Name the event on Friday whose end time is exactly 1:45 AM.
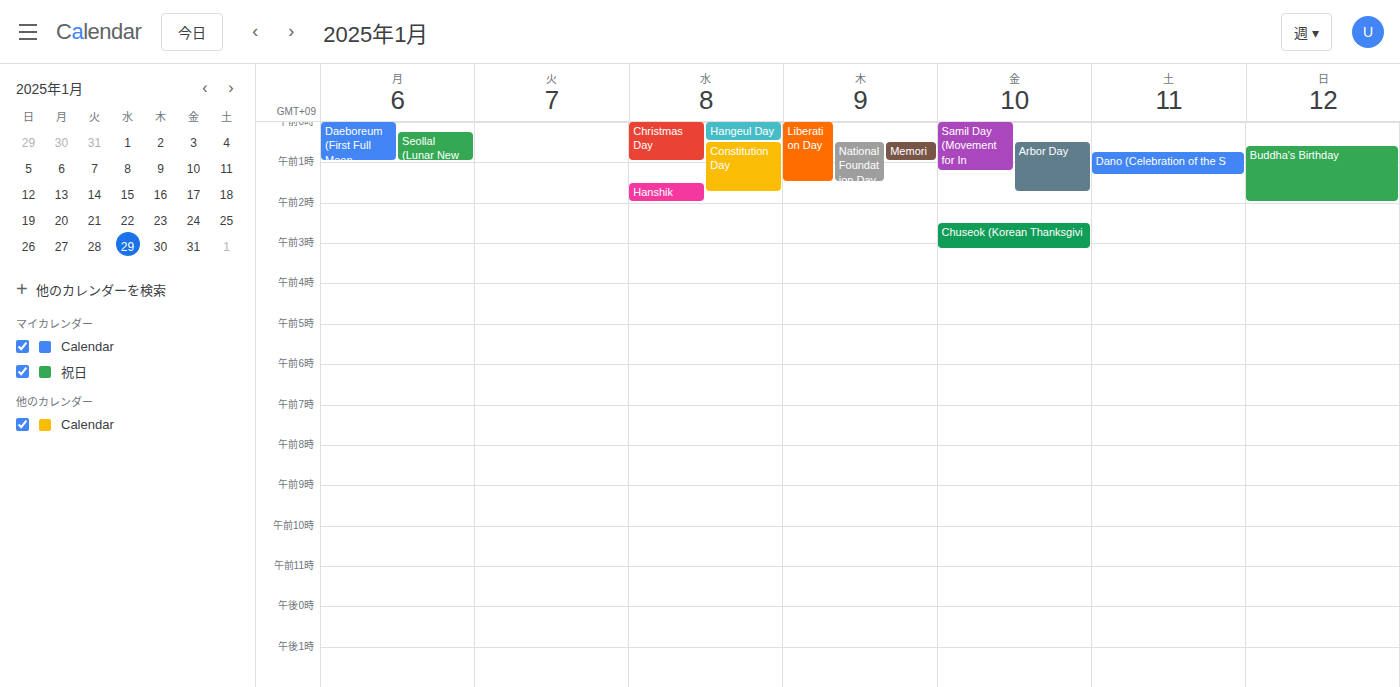
"Arbor Day"